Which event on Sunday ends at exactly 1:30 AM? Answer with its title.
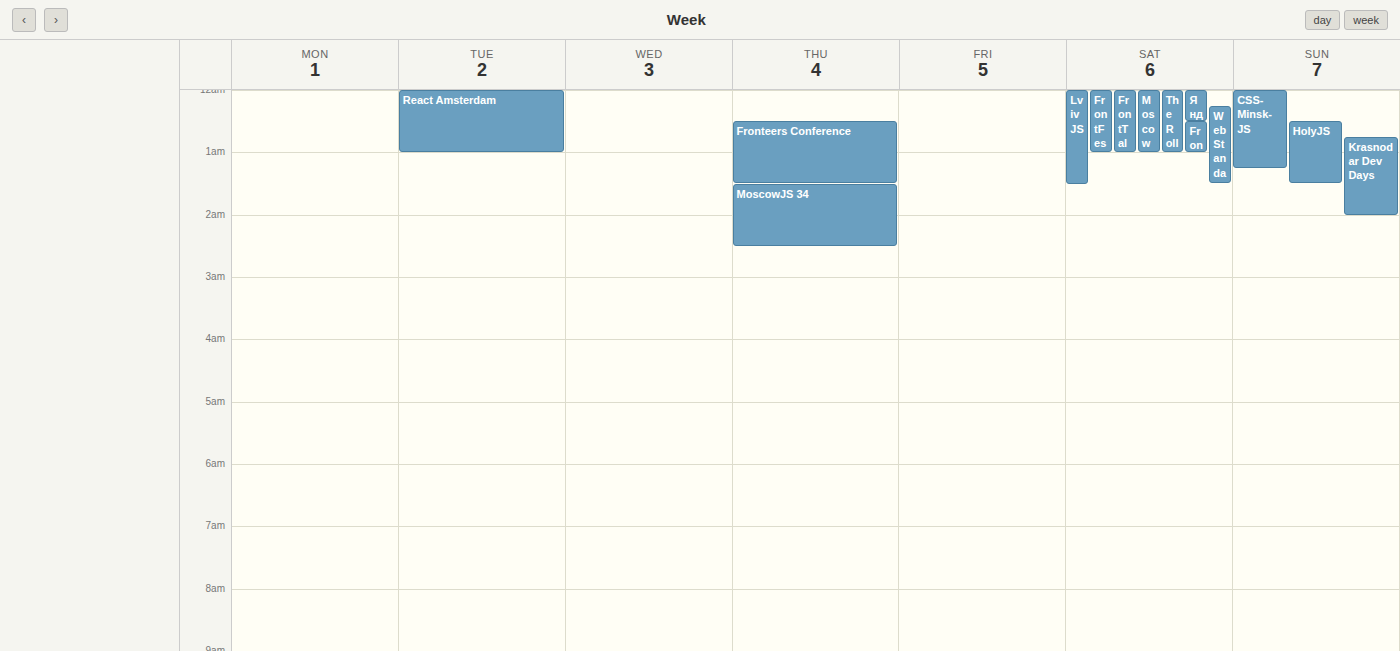
"HolyJS"